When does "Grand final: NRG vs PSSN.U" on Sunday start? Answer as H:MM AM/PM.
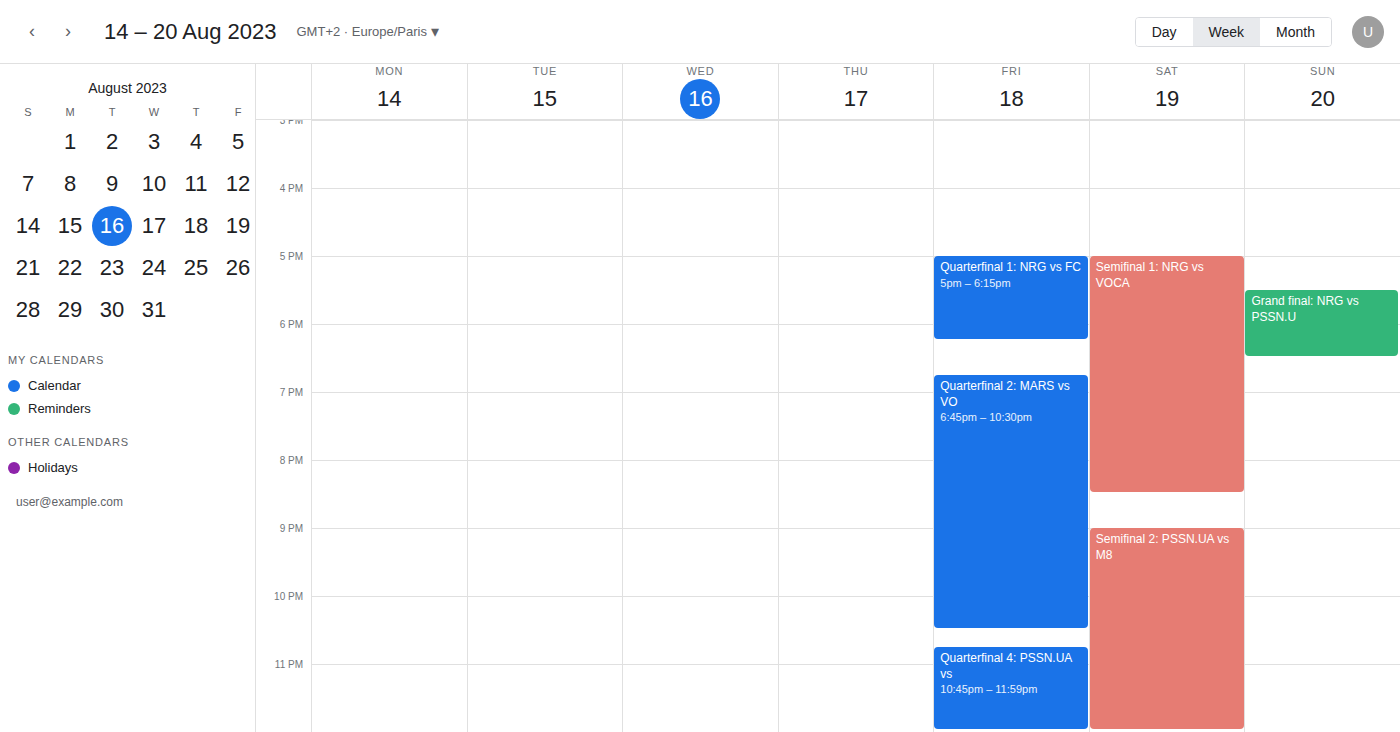
5:30 PM